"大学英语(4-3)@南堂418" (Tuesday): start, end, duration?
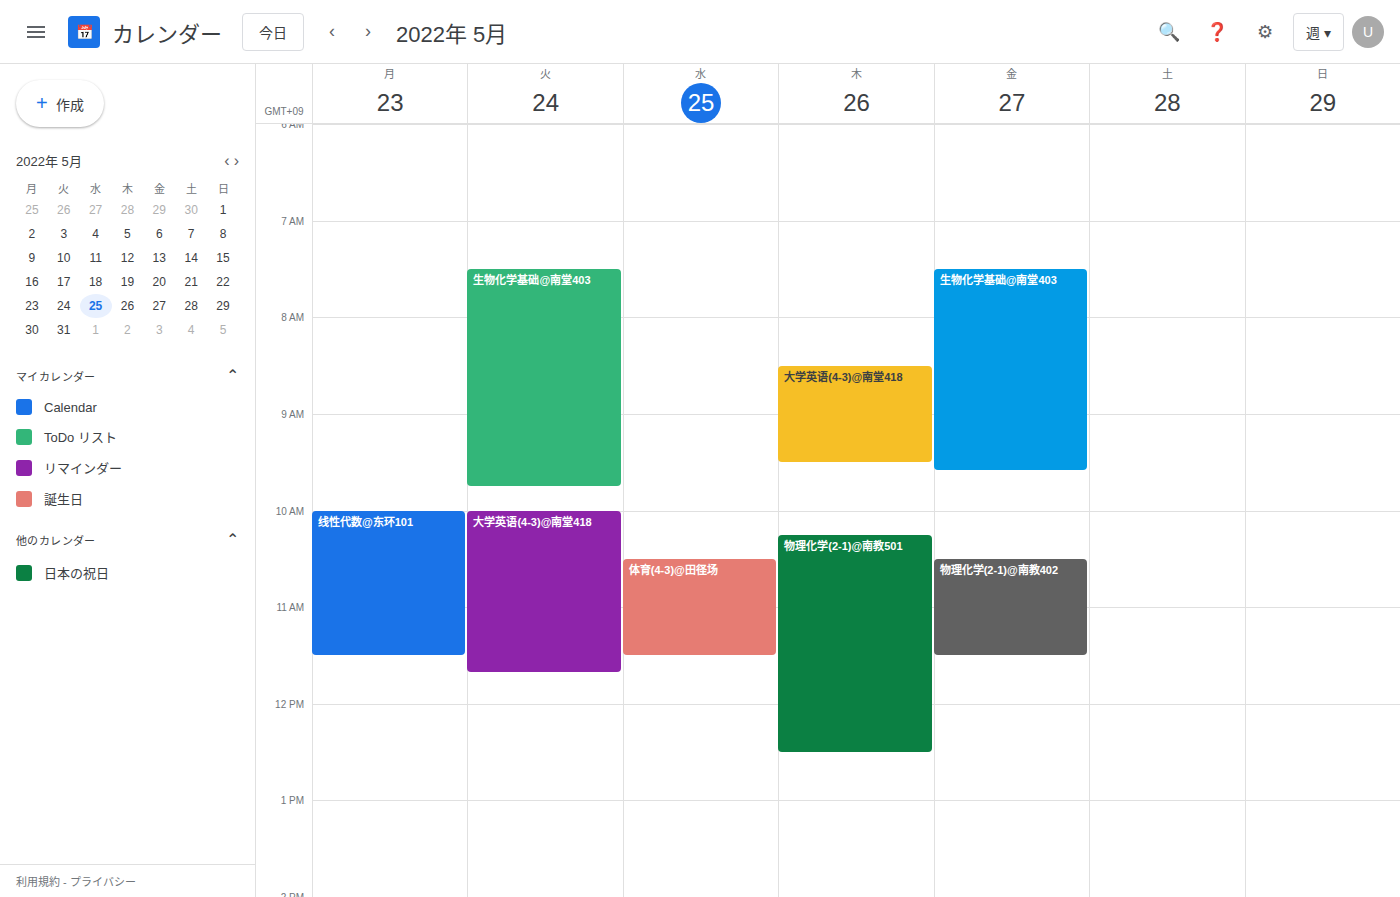
10:00 AM to 11:40 AM, 1 hour 40 minutes